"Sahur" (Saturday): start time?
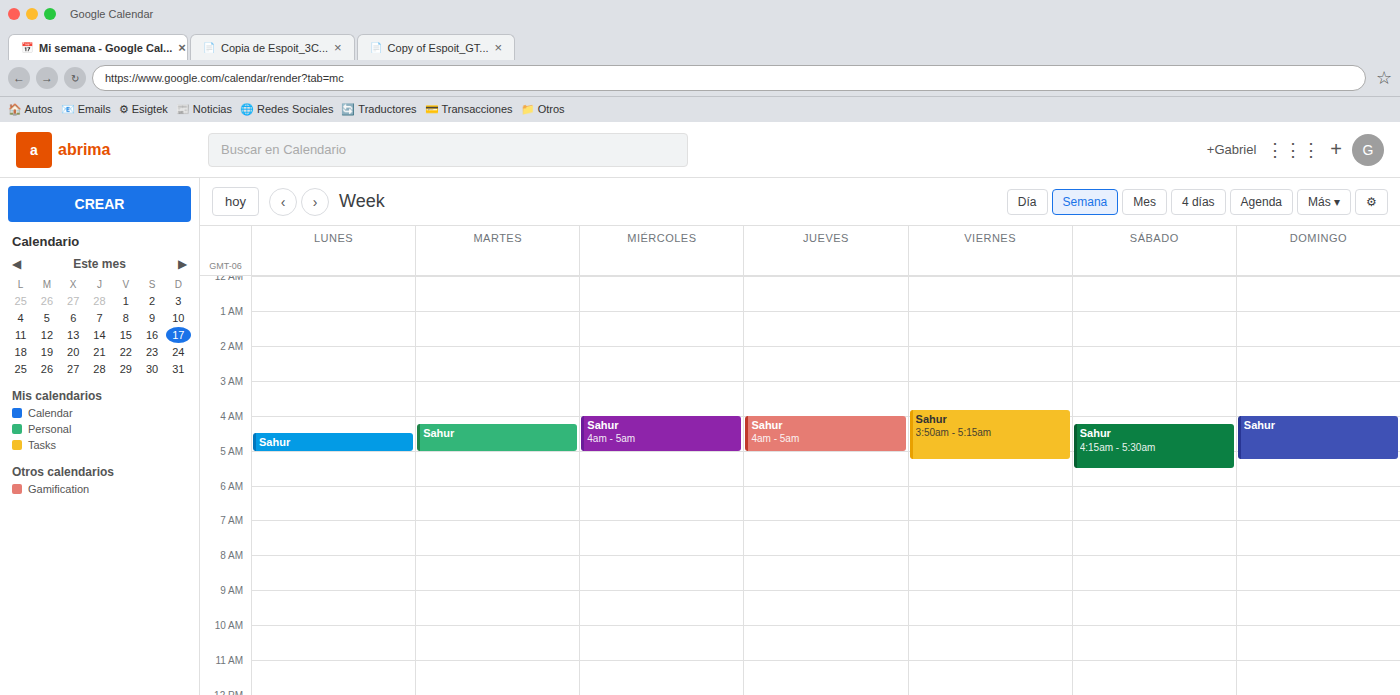
4:15 AM